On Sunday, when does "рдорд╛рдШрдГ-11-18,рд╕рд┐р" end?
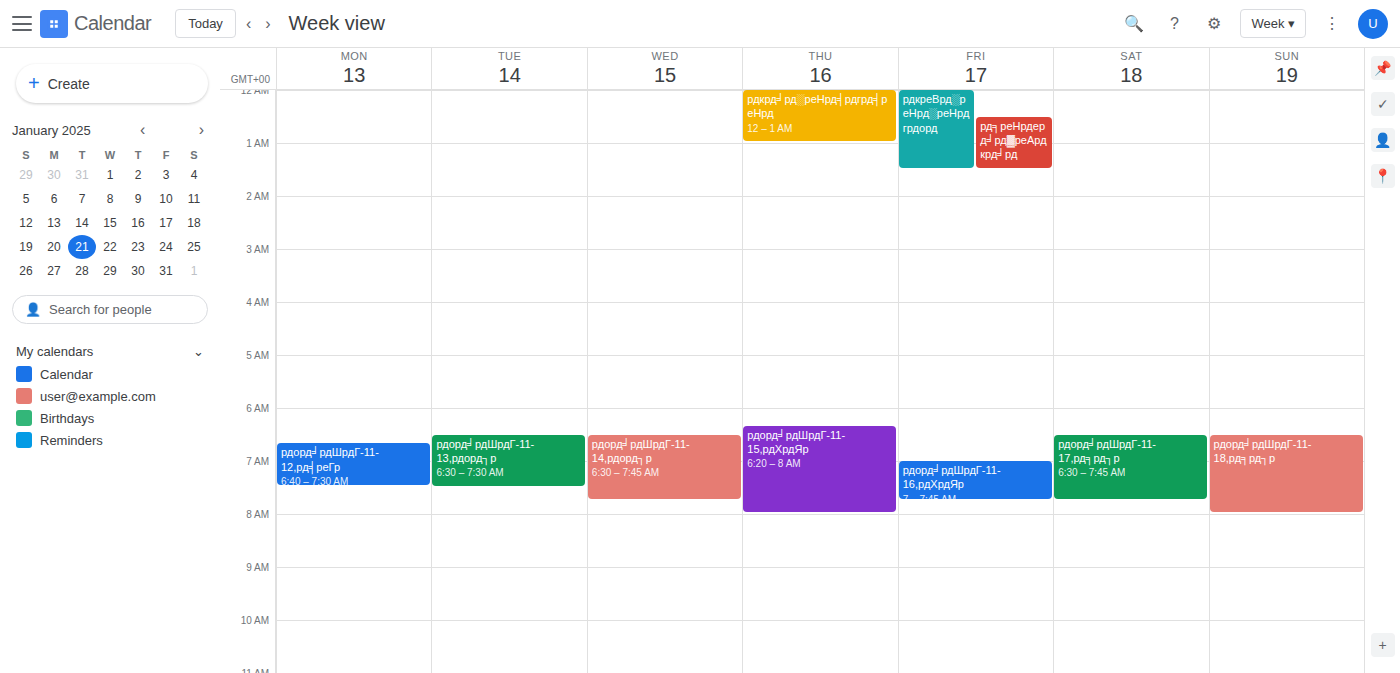
8:00 AM